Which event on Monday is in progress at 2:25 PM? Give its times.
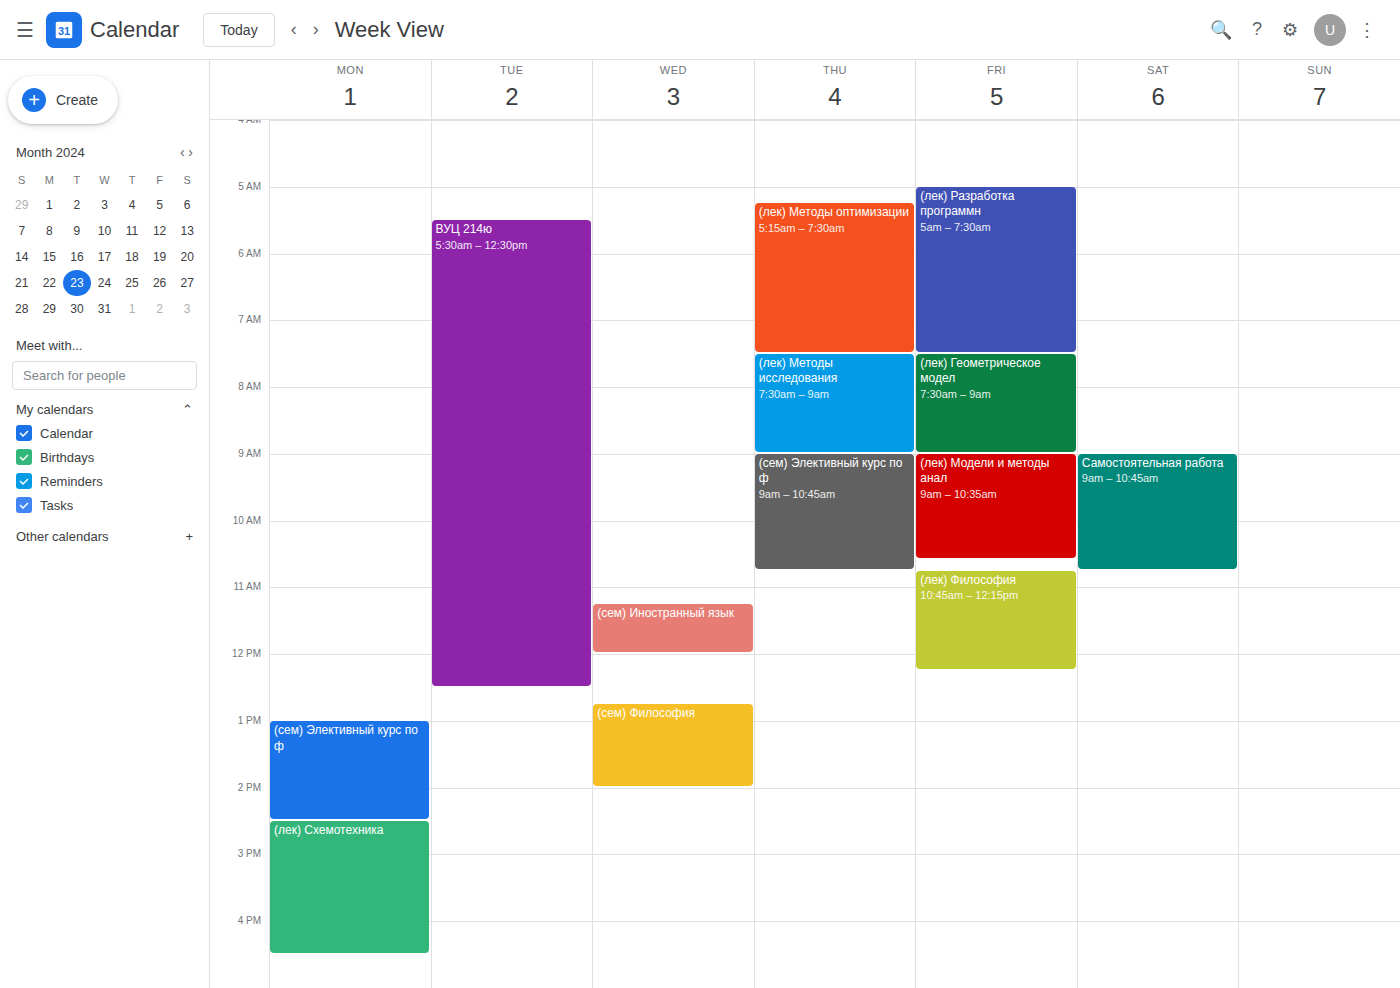
"(сем) Элективный курс по ф", 1:00 PM to 2:30 PM